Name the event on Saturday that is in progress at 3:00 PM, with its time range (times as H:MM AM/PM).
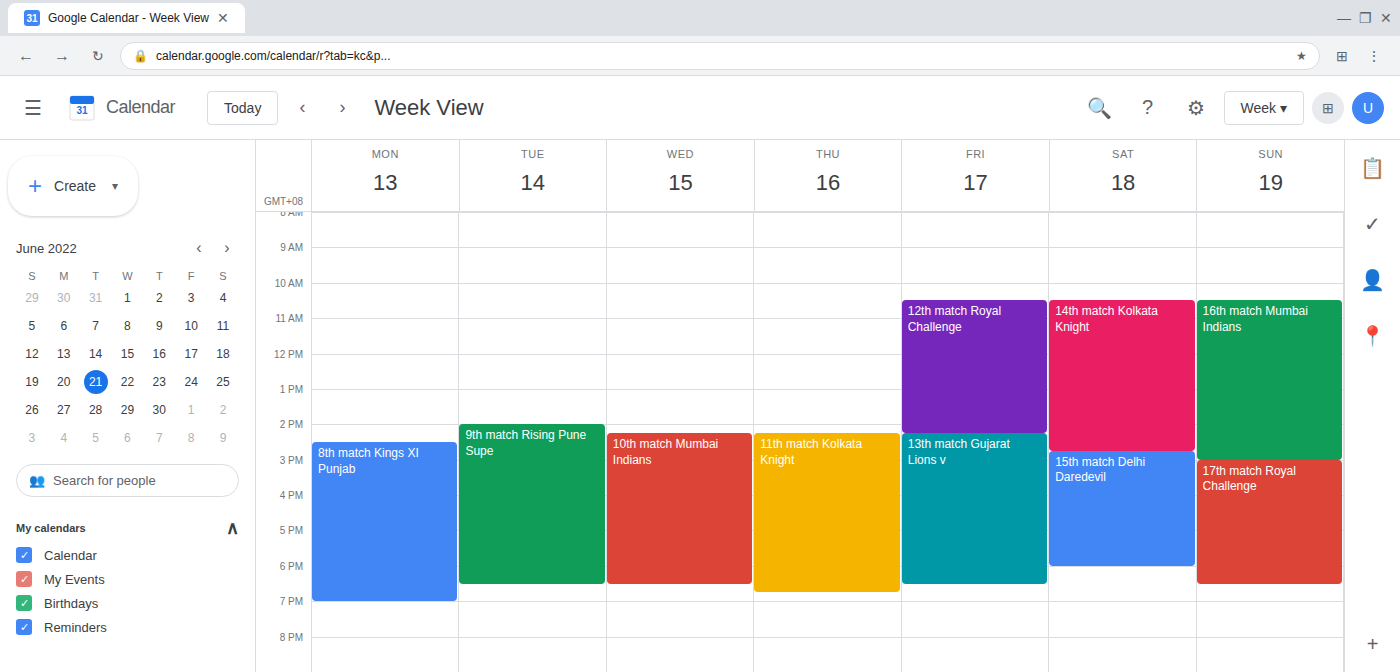
"15th match Delhi Daredevil", 2:45 PM to 6:00 PM